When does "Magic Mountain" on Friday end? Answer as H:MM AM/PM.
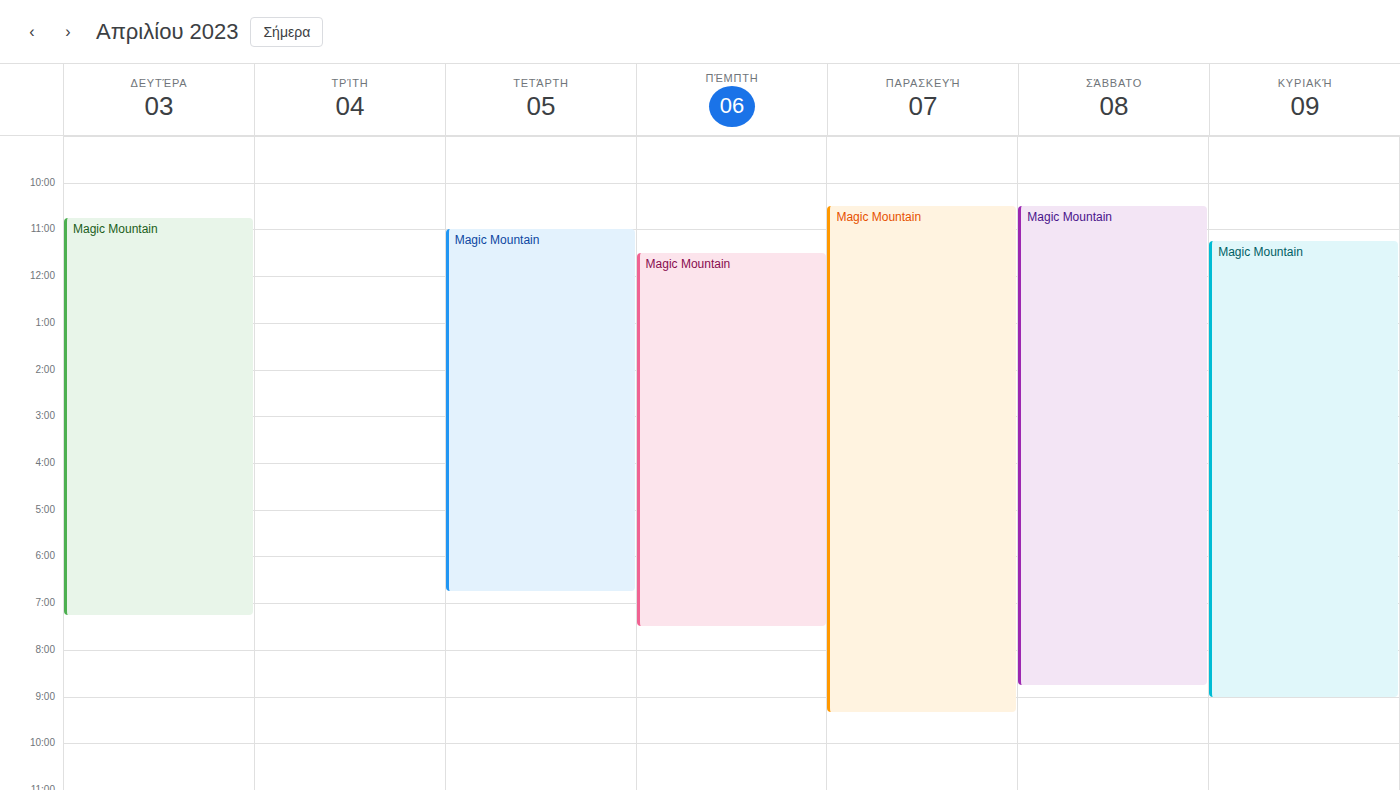
9:20 PM